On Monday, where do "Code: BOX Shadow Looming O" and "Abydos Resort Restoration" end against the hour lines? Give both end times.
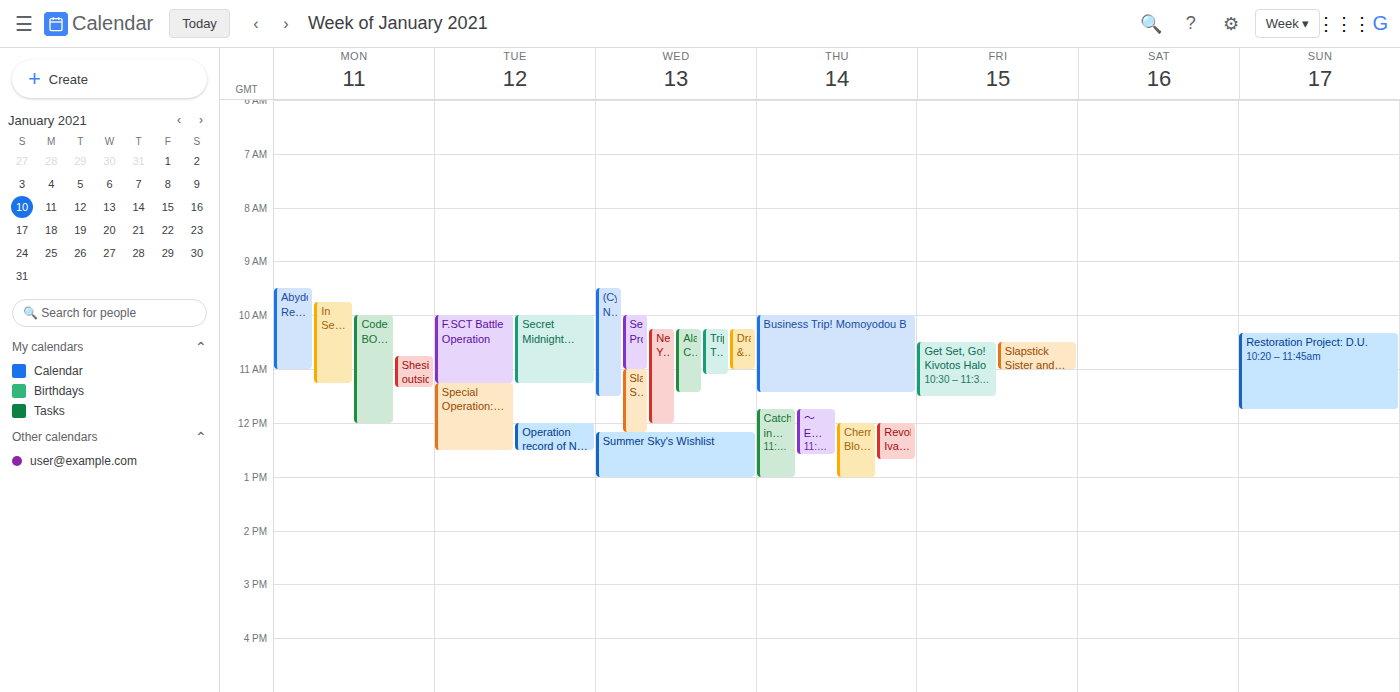
"Code: BOX Shadow Looming O": 12:00 PM, exactly on the 12 PM line. "Abydos Resort Restoration": 11:00 AM, exactly on the 11 AM line.